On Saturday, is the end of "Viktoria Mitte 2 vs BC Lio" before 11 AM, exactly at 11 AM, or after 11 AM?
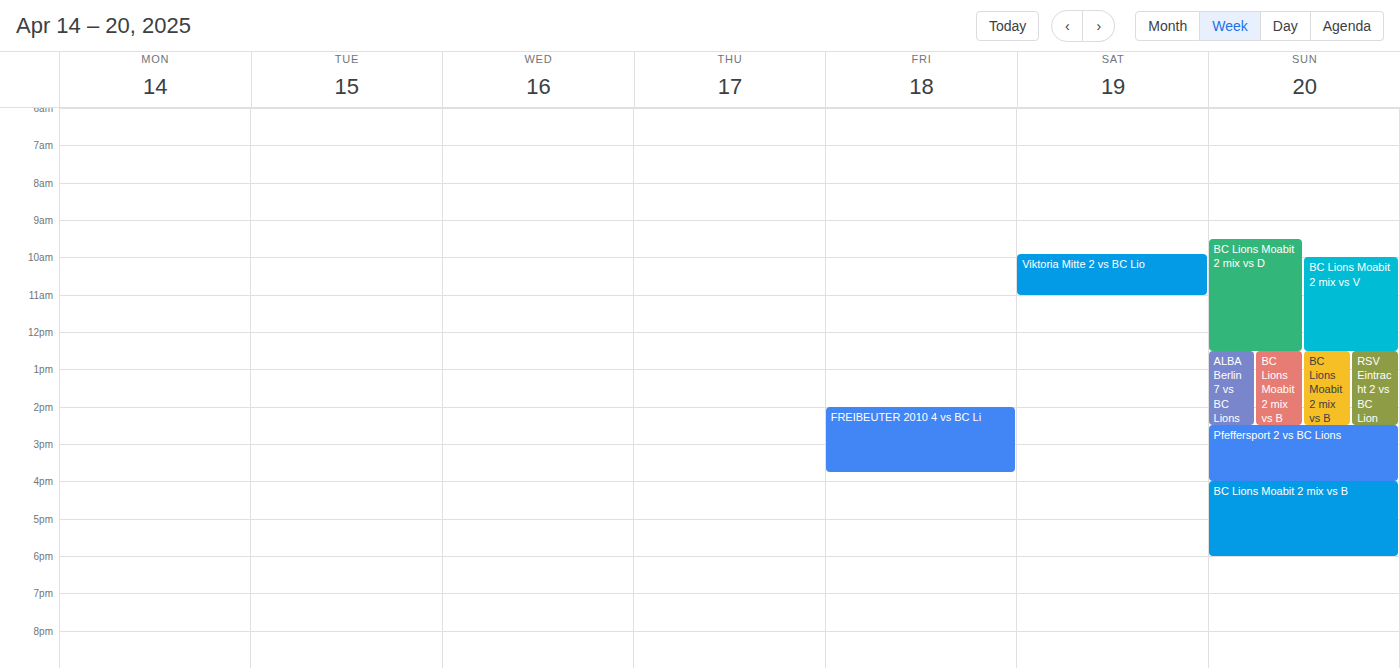
11:00 AM -- exactly at 11 AM, on the 11 AM line.